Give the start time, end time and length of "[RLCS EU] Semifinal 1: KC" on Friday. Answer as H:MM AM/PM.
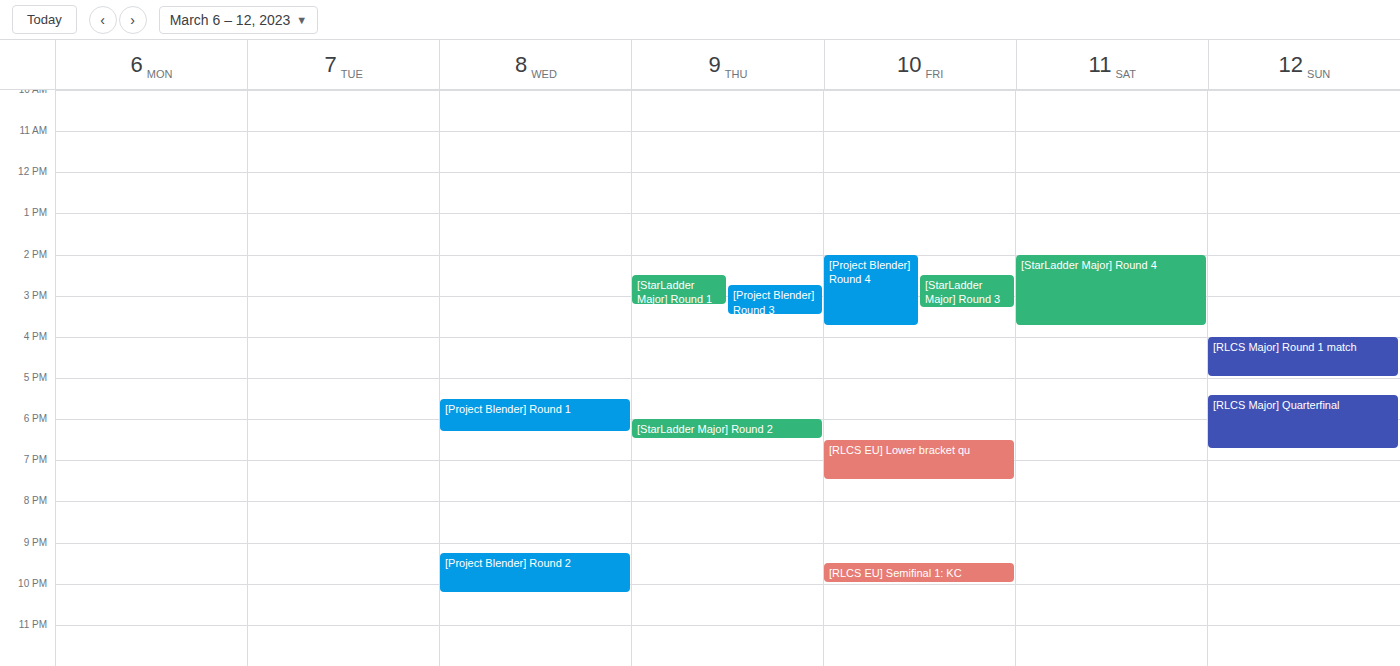
9:30 PM to 10:00 PM, 30 minutes